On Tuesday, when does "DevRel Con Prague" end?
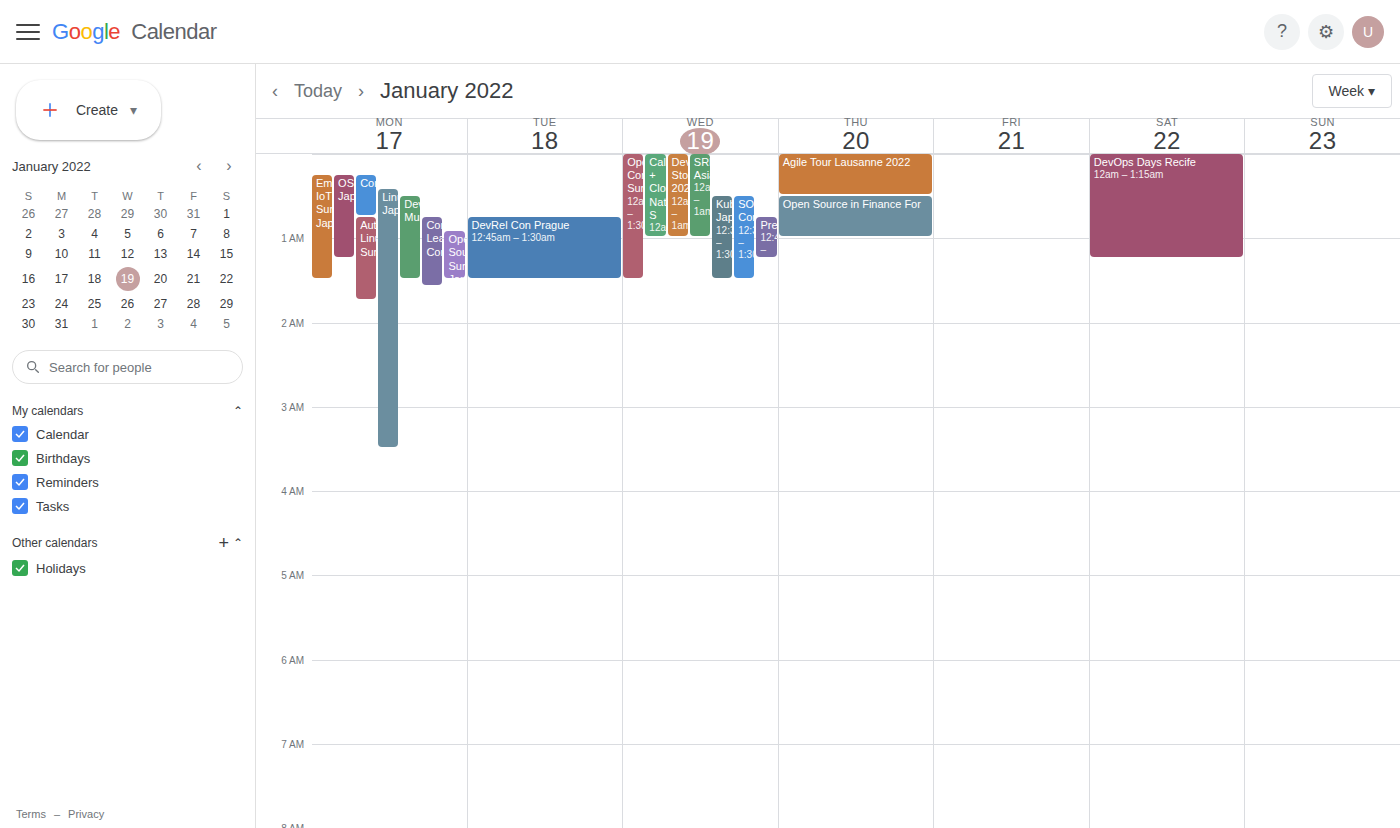
1:30 AM